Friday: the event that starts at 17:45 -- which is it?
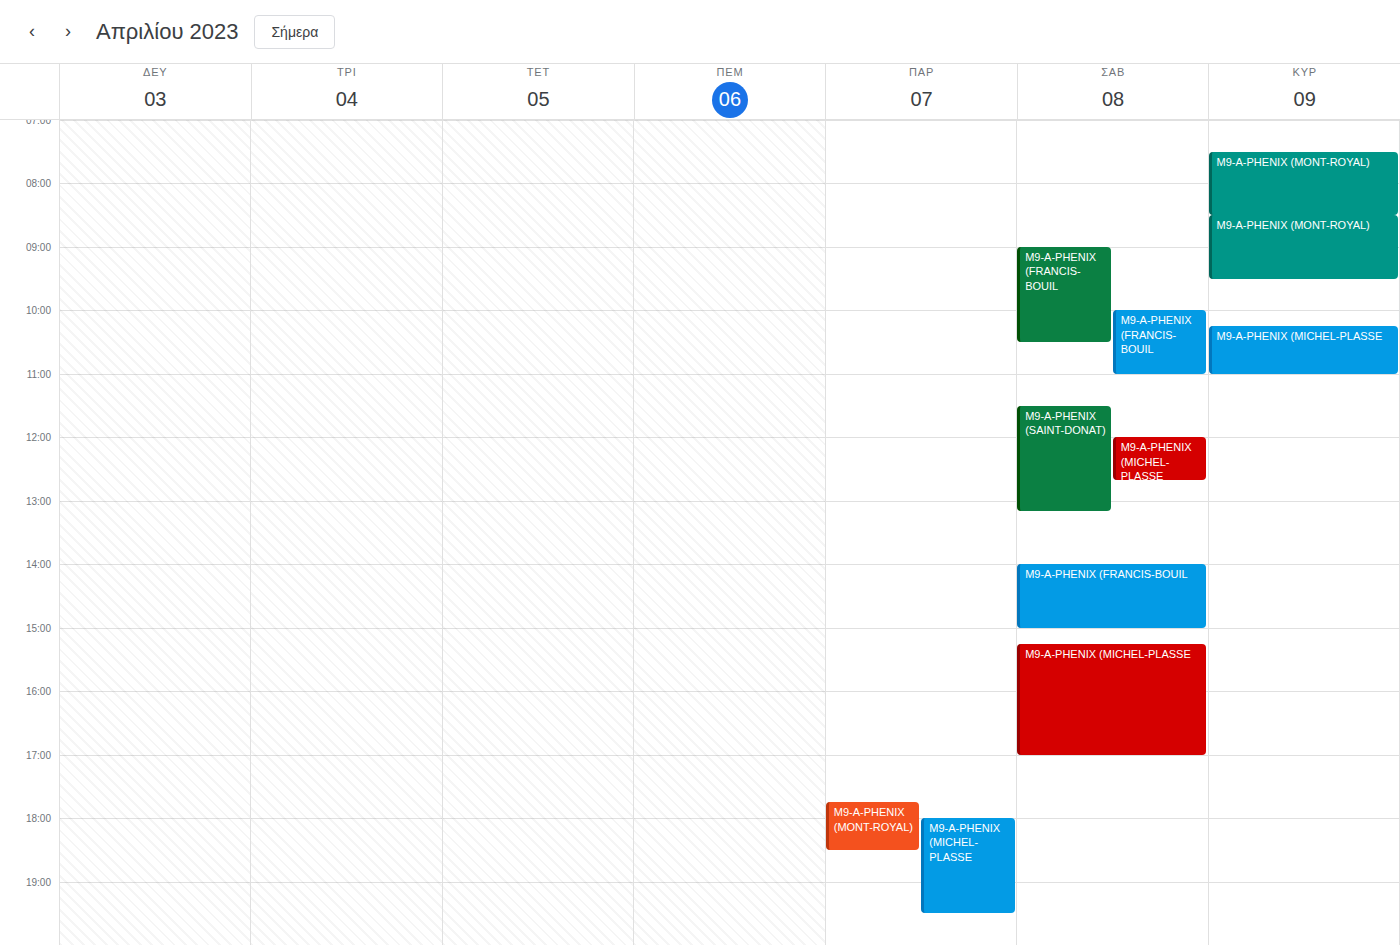
"M9-A-PHENIX (MONT-ROYAL)"